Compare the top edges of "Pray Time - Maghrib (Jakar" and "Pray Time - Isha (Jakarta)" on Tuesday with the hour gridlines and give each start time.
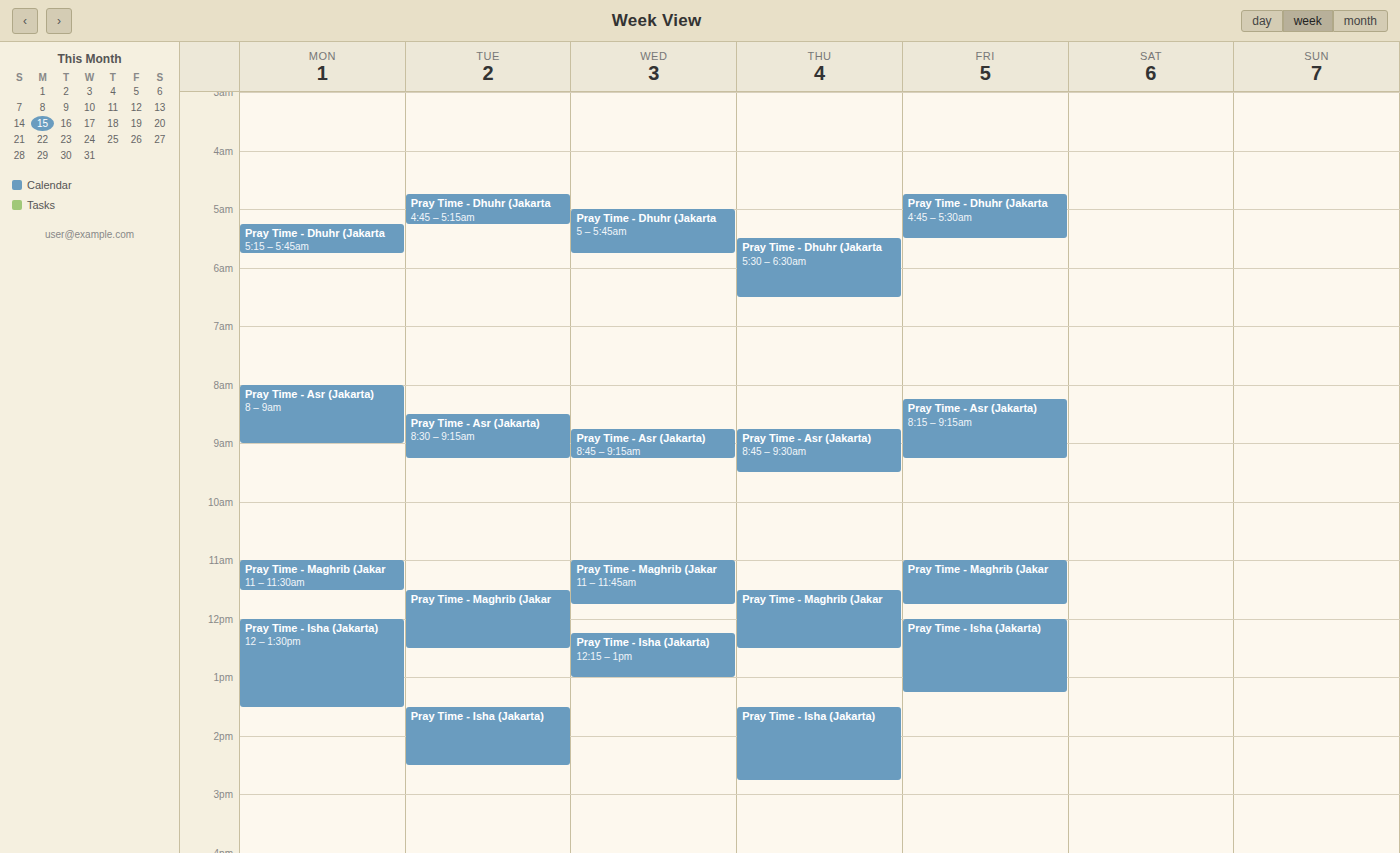
"Pray Time - Maghrib (Jakar": 11:30 AM, halfway between the 11 AM and 12 PM lines. "Pray Time - Isha (Jakarta)": 1:30 PM, halfway between the 1 PM and 2 PM lines.